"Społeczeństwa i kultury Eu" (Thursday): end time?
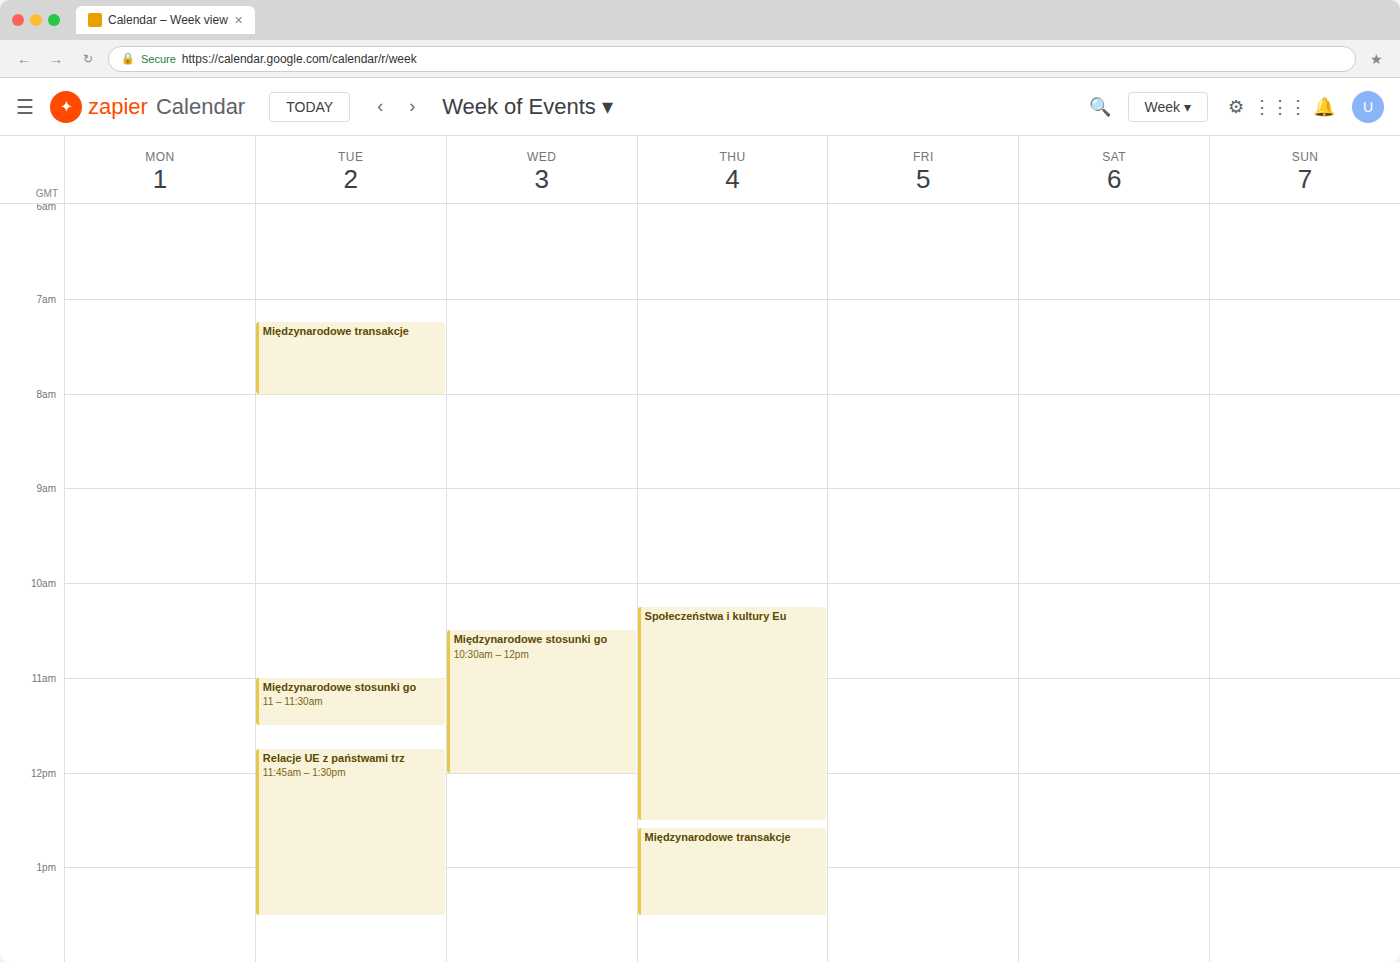
12:30